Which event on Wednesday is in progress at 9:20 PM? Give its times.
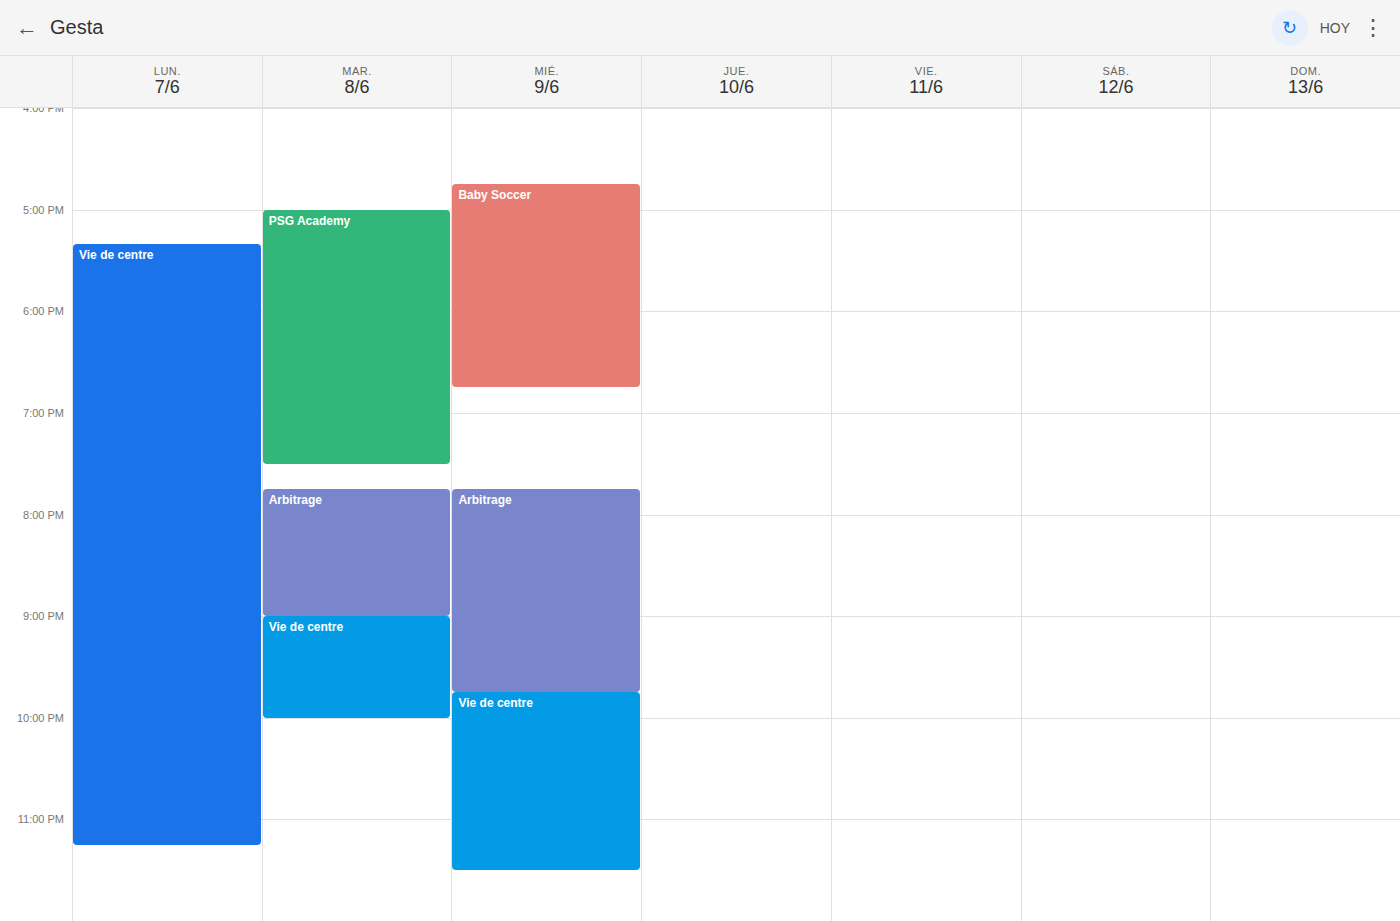
"Arbitrage", 7:45 PM to 9:45 PM